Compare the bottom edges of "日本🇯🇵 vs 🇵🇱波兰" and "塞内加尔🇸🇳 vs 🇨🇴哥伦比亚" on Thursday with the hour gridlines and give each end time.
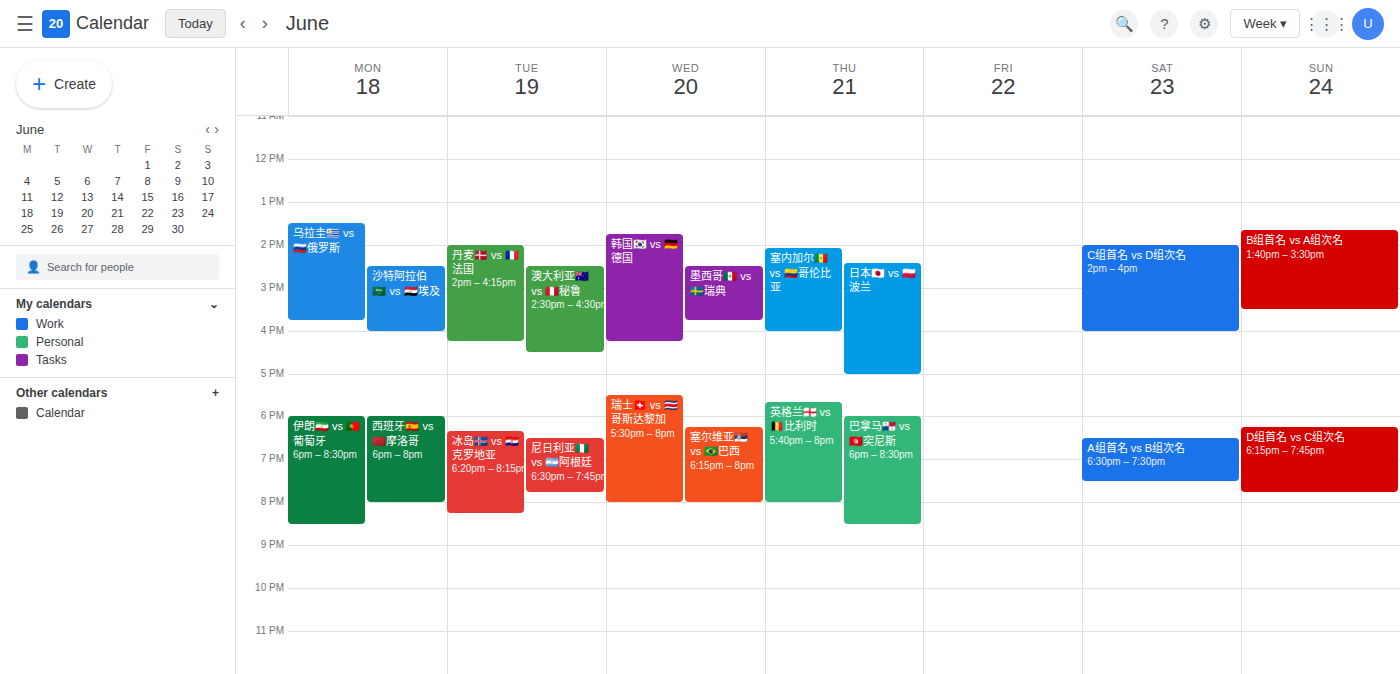
"日本🇯🇵 vs 🇵🇱波兰": 5:00 PM, exactly on the 5 PM line. "塞内加尔🇸🇳 vs 🇨🇴哥伦比亚": 4:00 PM, exactly on the 4 PM line.